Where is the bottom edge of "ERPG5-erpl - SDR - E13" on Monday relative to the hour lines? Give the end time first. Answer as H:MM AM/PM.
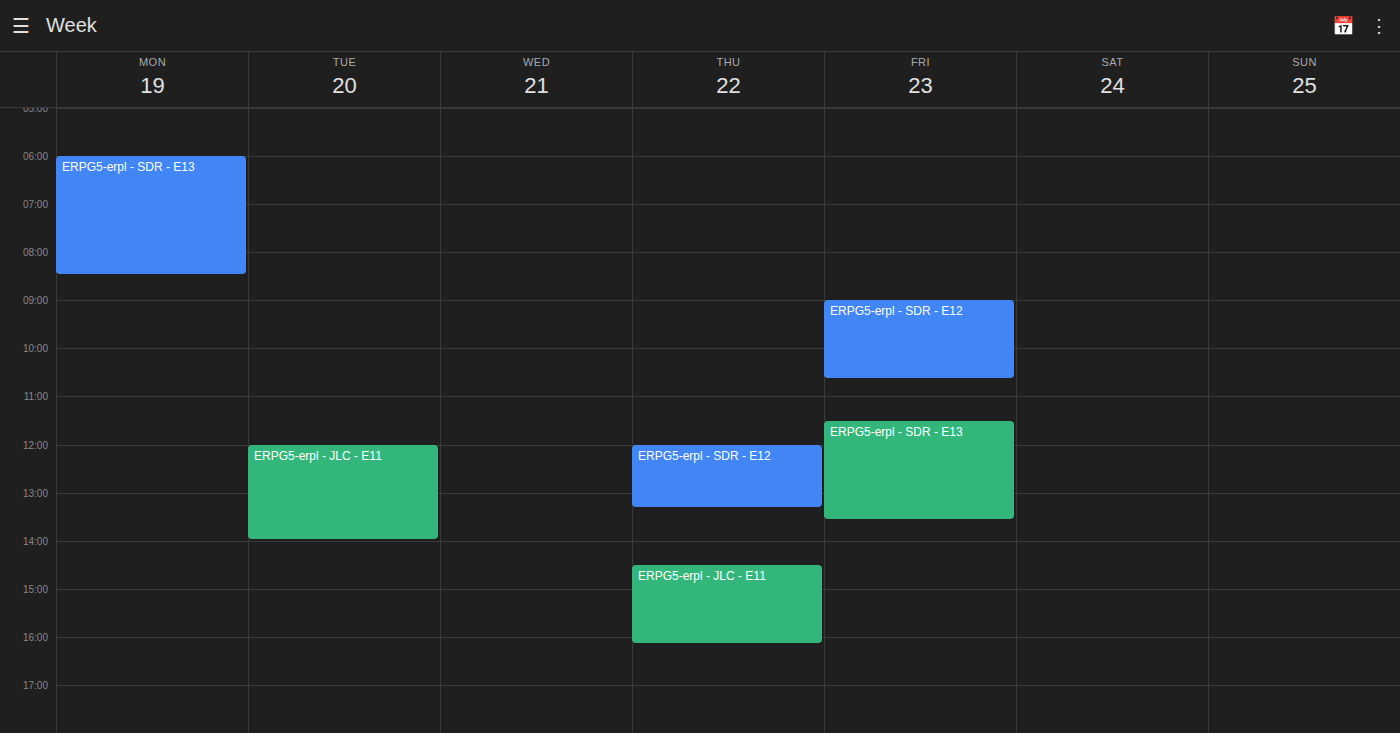
8:30 AM -- halfway between the 8 AM and 9 AM lines.